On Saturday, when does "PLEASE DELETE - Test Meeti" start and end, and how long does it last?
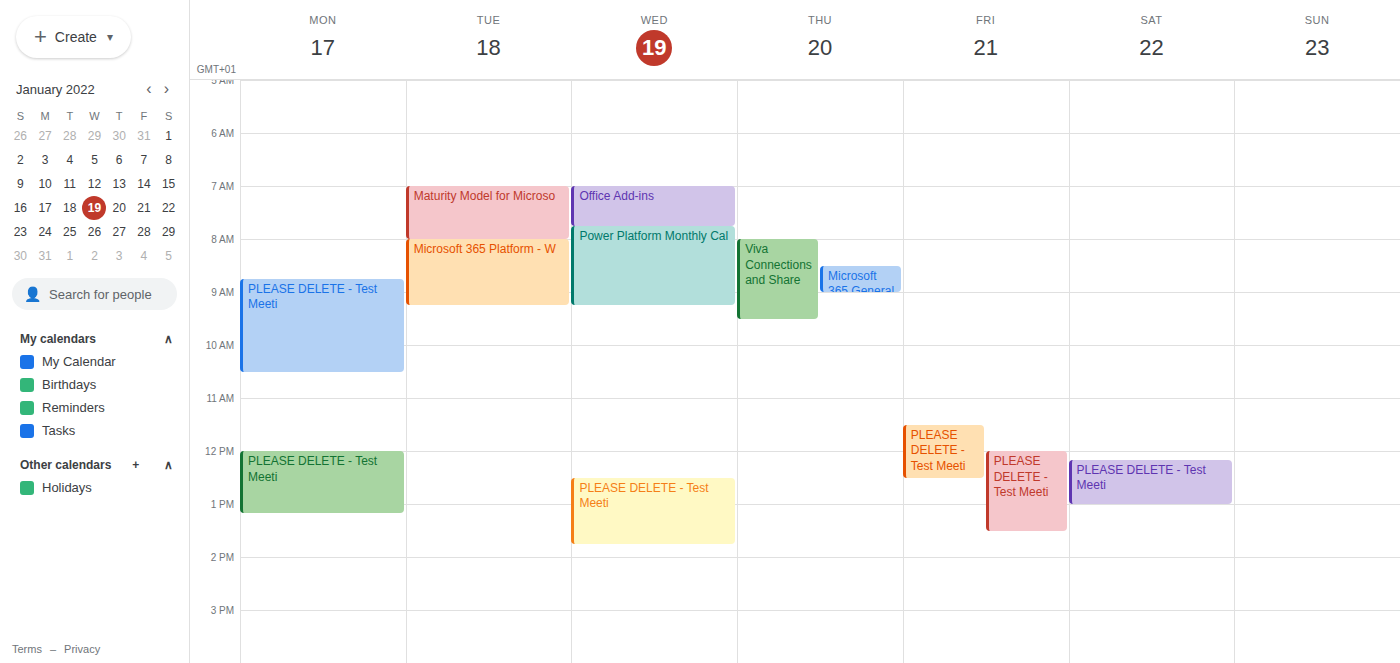
12:10 to 13:00, 50 minutes